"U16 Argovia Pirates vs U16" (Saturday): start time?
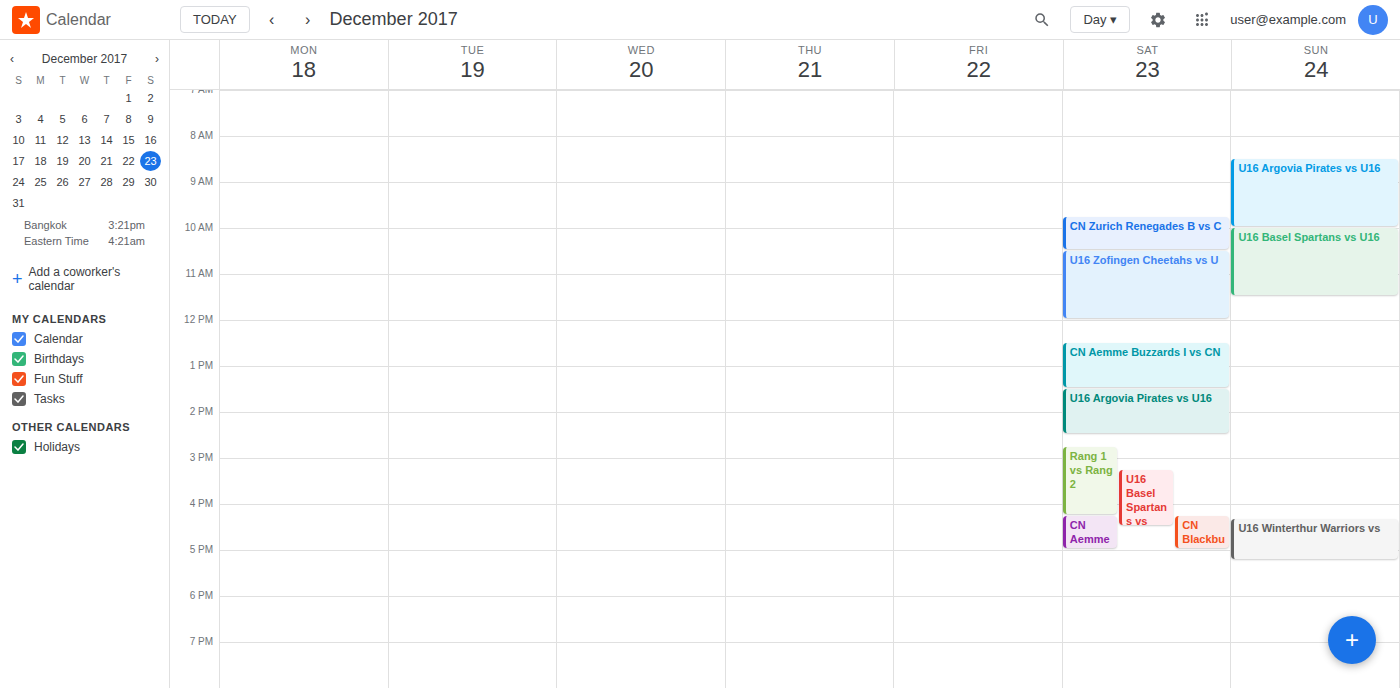
1:30 PM